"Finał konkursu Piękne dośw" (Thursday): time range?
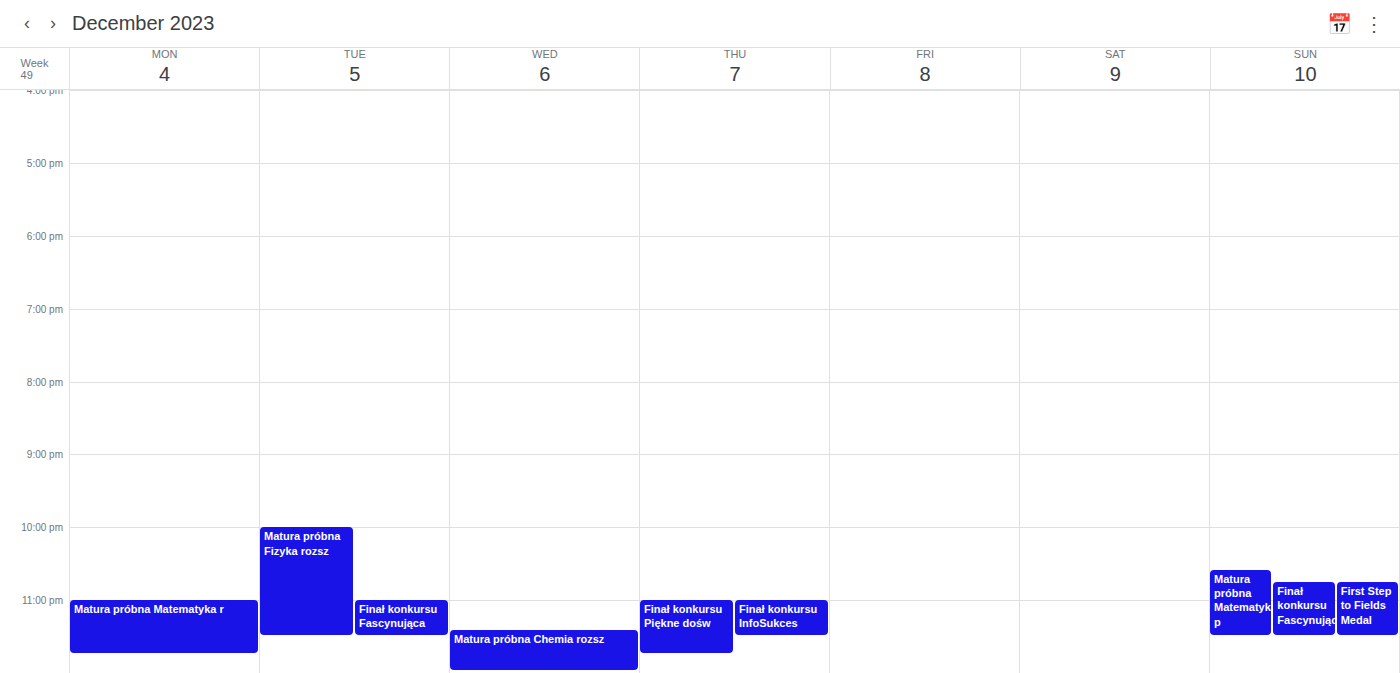
11:00 PM to 11:45 PM